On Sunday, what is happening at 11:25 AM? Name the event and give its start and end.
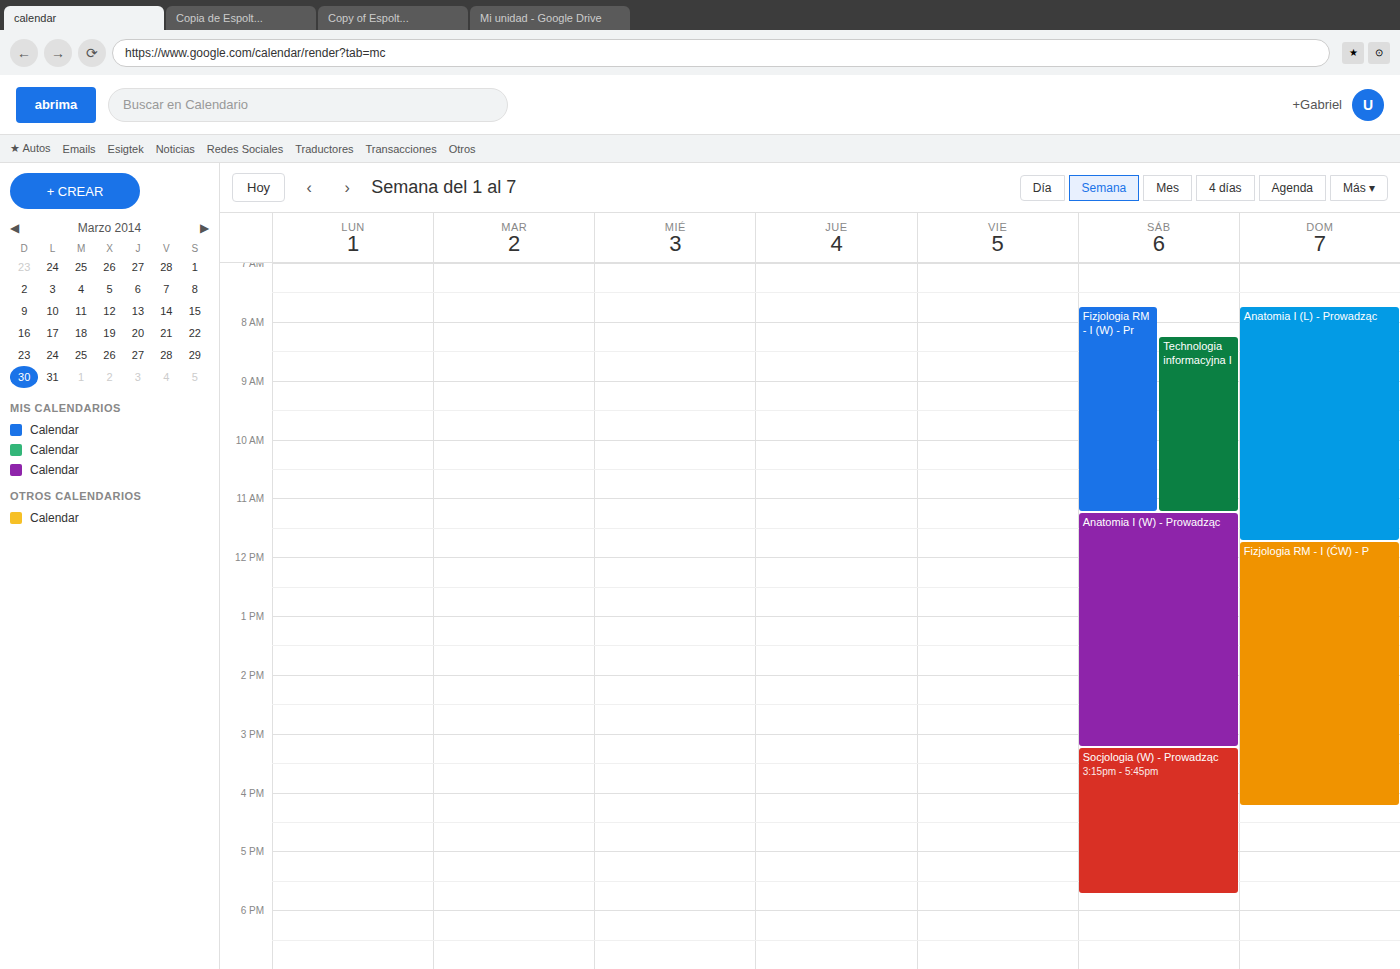
"Anatomia I (L) - Prowadząc", 7:45 AM to 11:45 AM